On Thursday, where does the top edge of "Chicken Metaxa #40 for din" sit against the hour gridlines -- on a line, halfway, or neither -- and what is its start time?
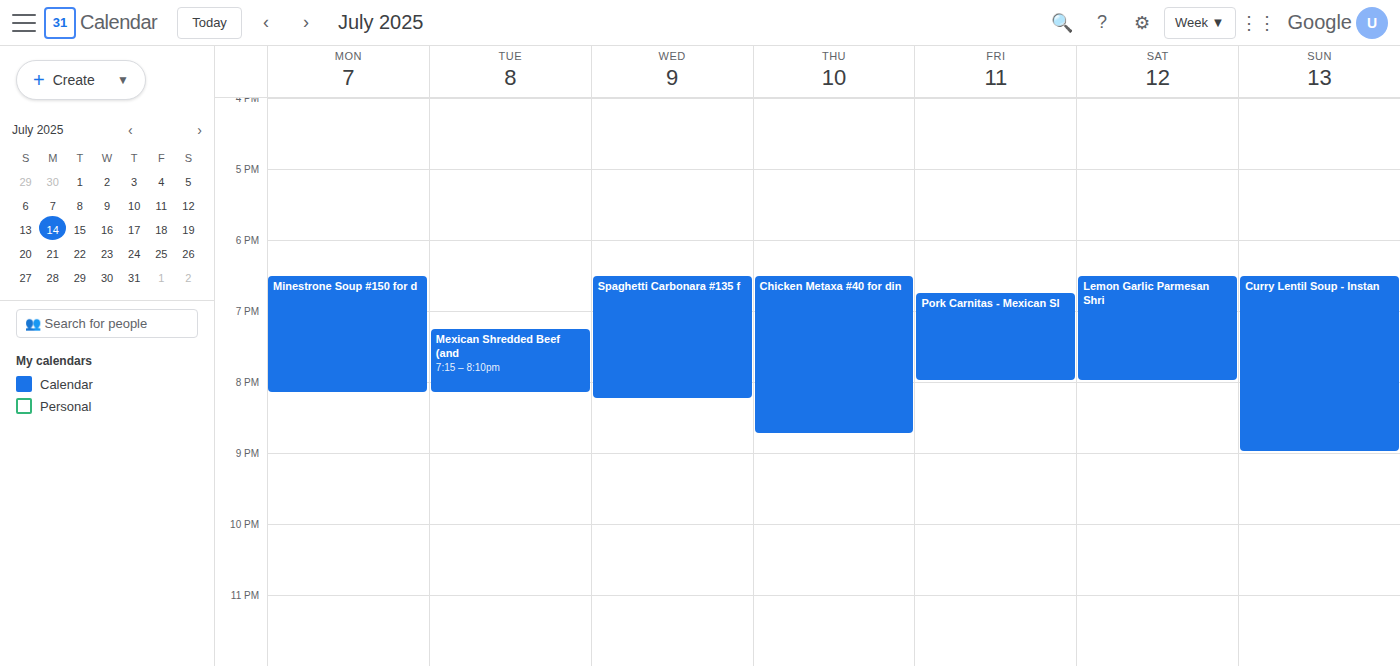
18:30 -- halfway between the 18:00 and 19:00 lines.